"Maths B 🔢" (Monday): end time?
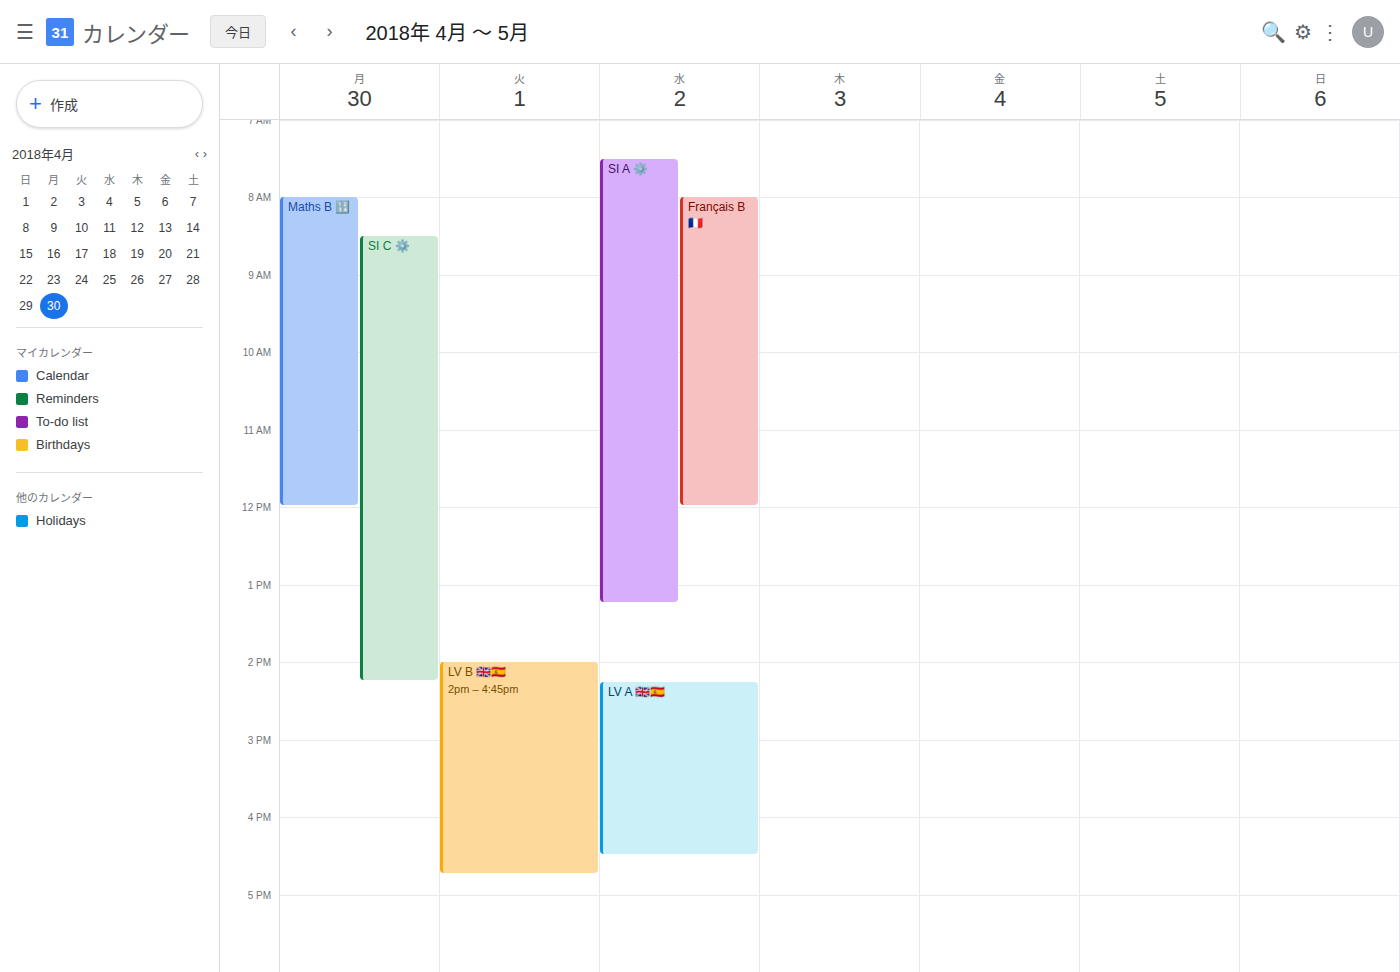
12:00 PM